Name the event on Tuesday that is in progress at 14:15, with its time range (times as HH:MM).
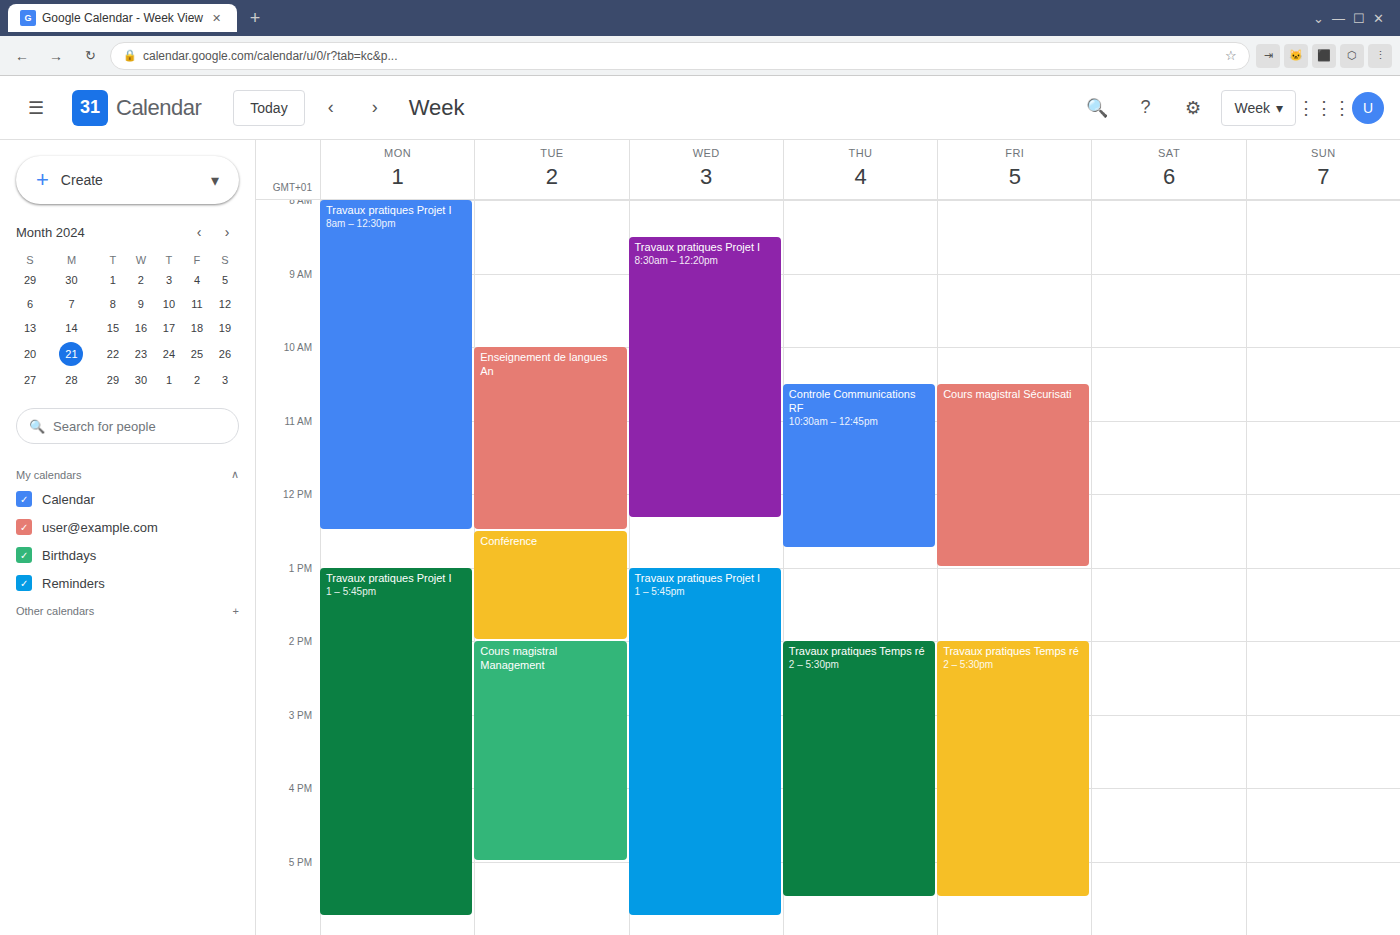
"Cours magistral Management", 14:00 to 17:00